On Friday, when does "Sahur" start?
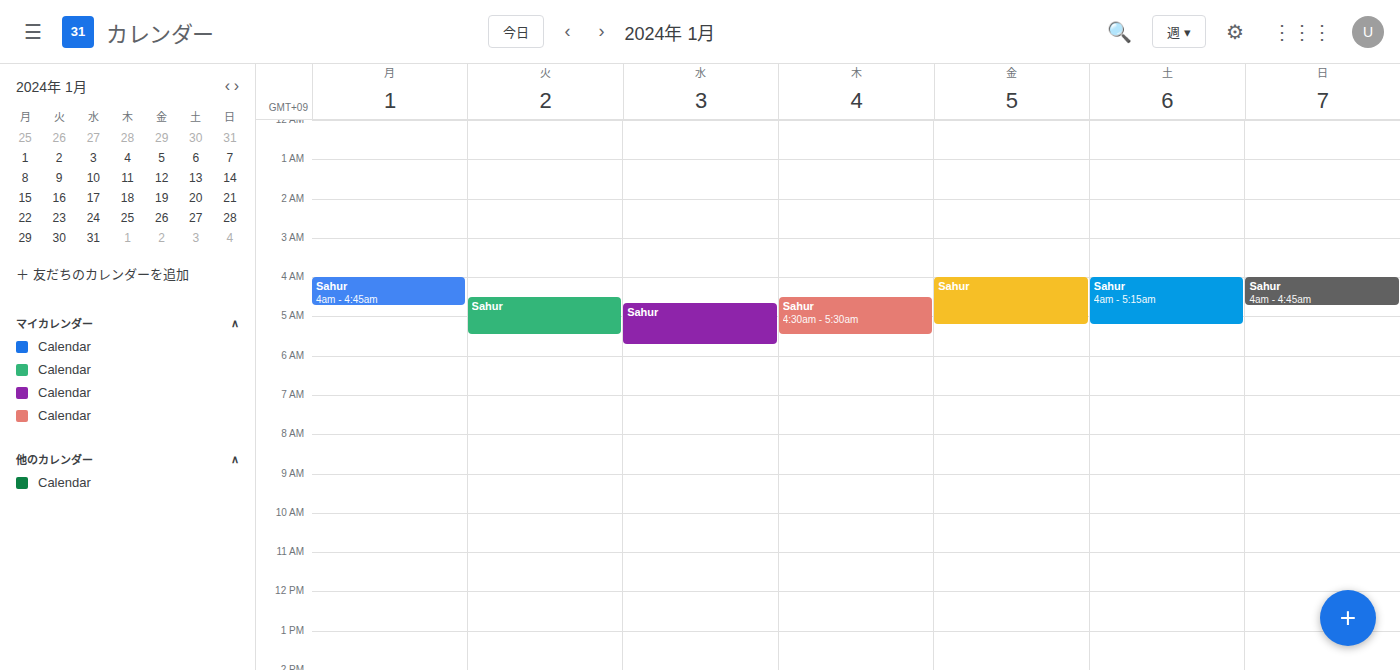
4:00 AM